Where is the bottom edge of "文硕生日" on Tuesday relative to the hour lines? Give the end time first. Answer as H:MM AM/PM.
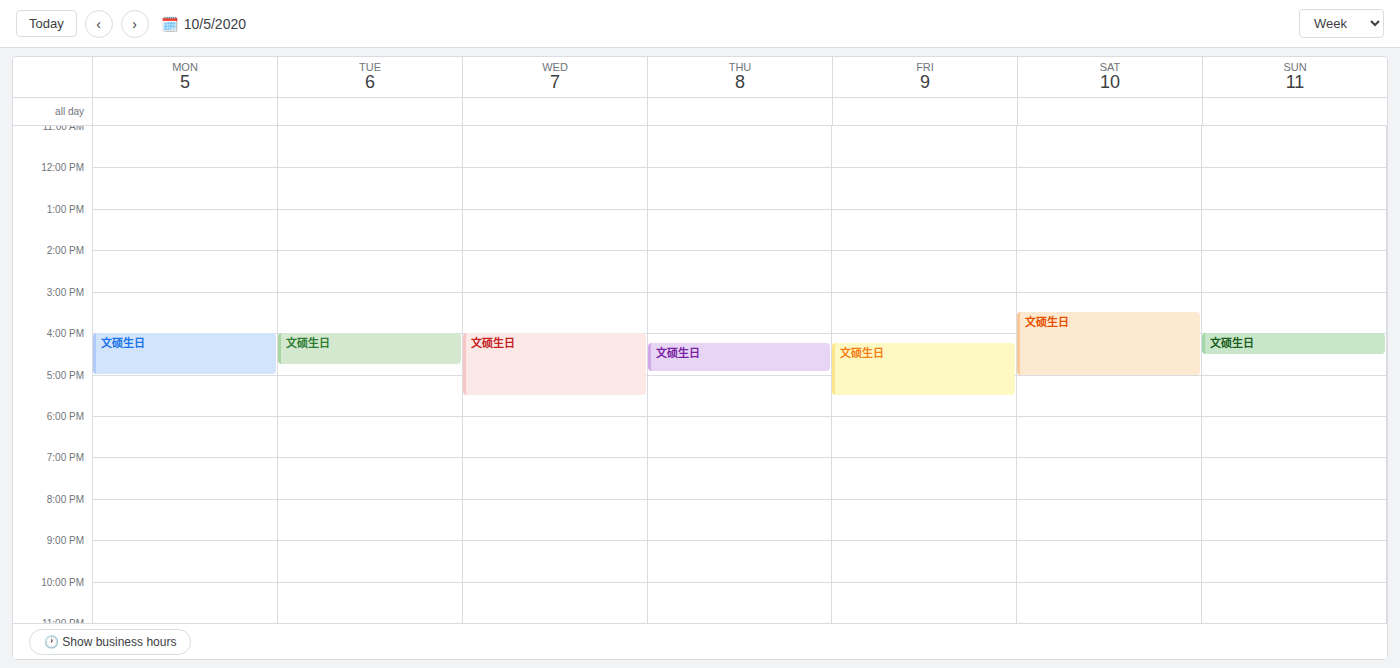
4:45 PM -- neither: three quarters of the way from the 4 PM line to the 5 PM line.